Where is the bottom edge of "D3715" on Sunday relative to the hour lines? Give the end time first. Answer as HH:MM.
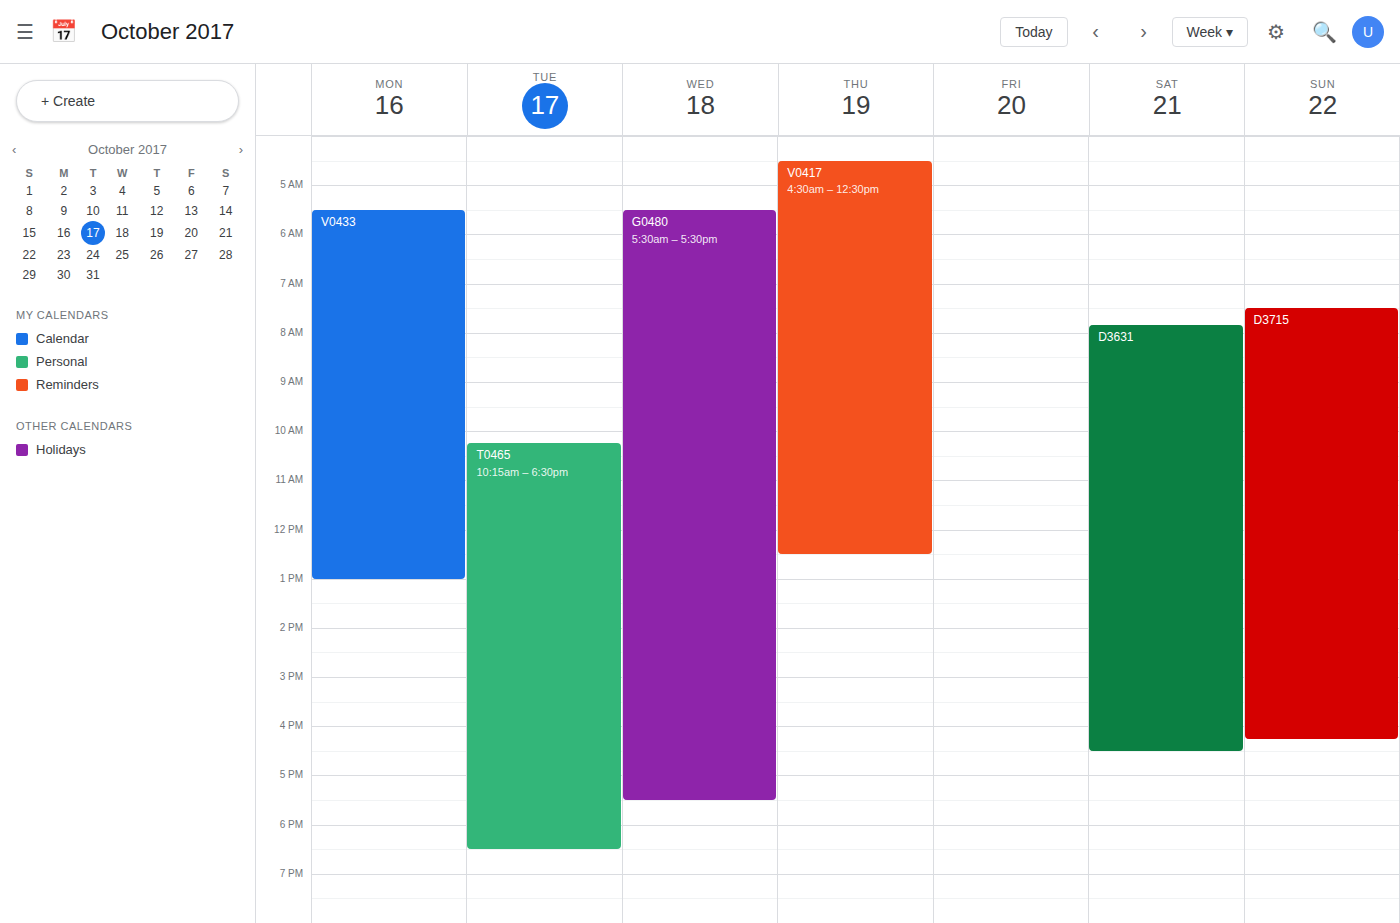
16:15 -- neither: a quarter of the way from the 16:00 line to the 17:00 line.